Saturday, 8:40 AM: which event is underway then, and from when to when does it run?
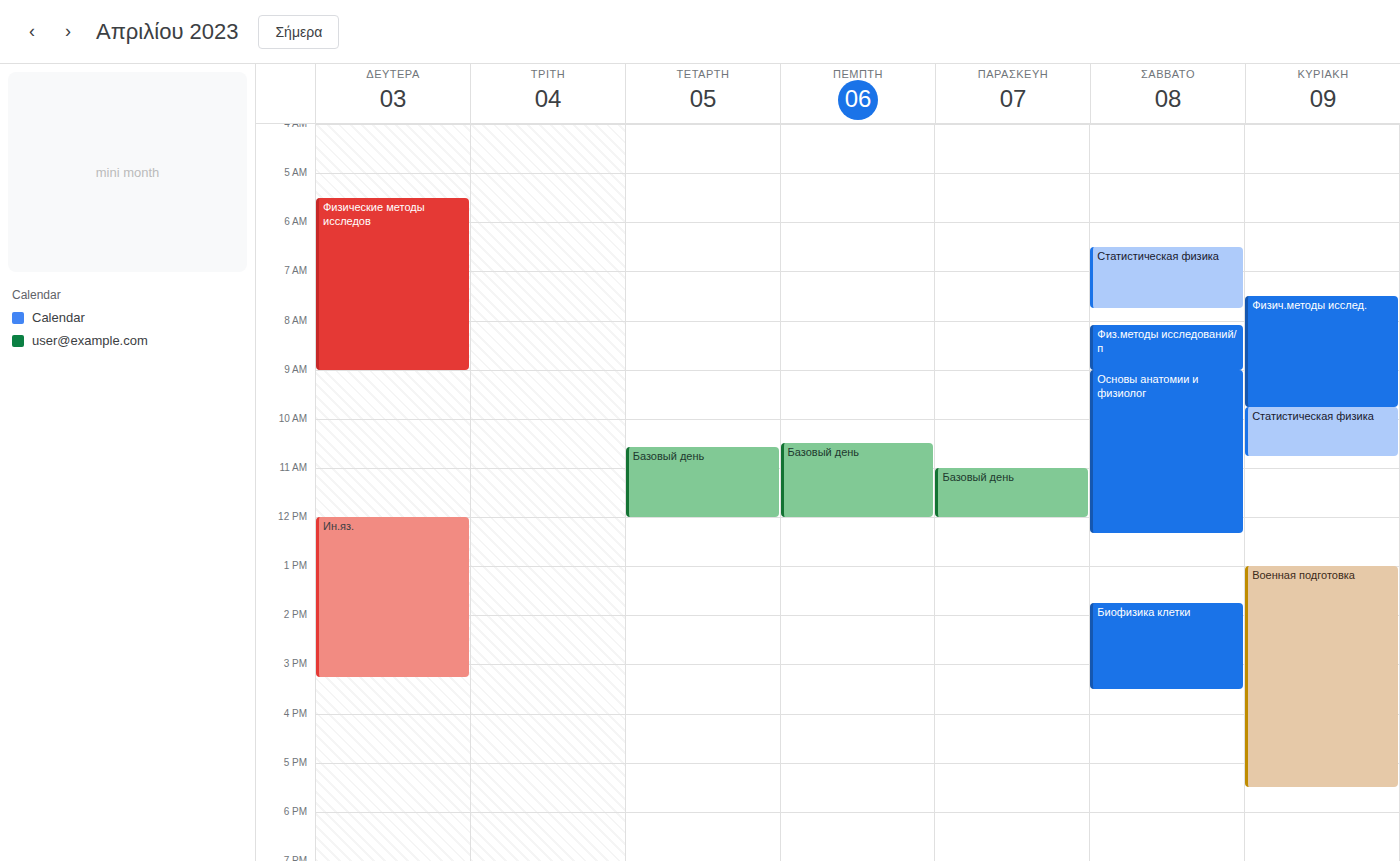
"Физ.методы исследований/ п", 8:05 AM to 9:00 AM